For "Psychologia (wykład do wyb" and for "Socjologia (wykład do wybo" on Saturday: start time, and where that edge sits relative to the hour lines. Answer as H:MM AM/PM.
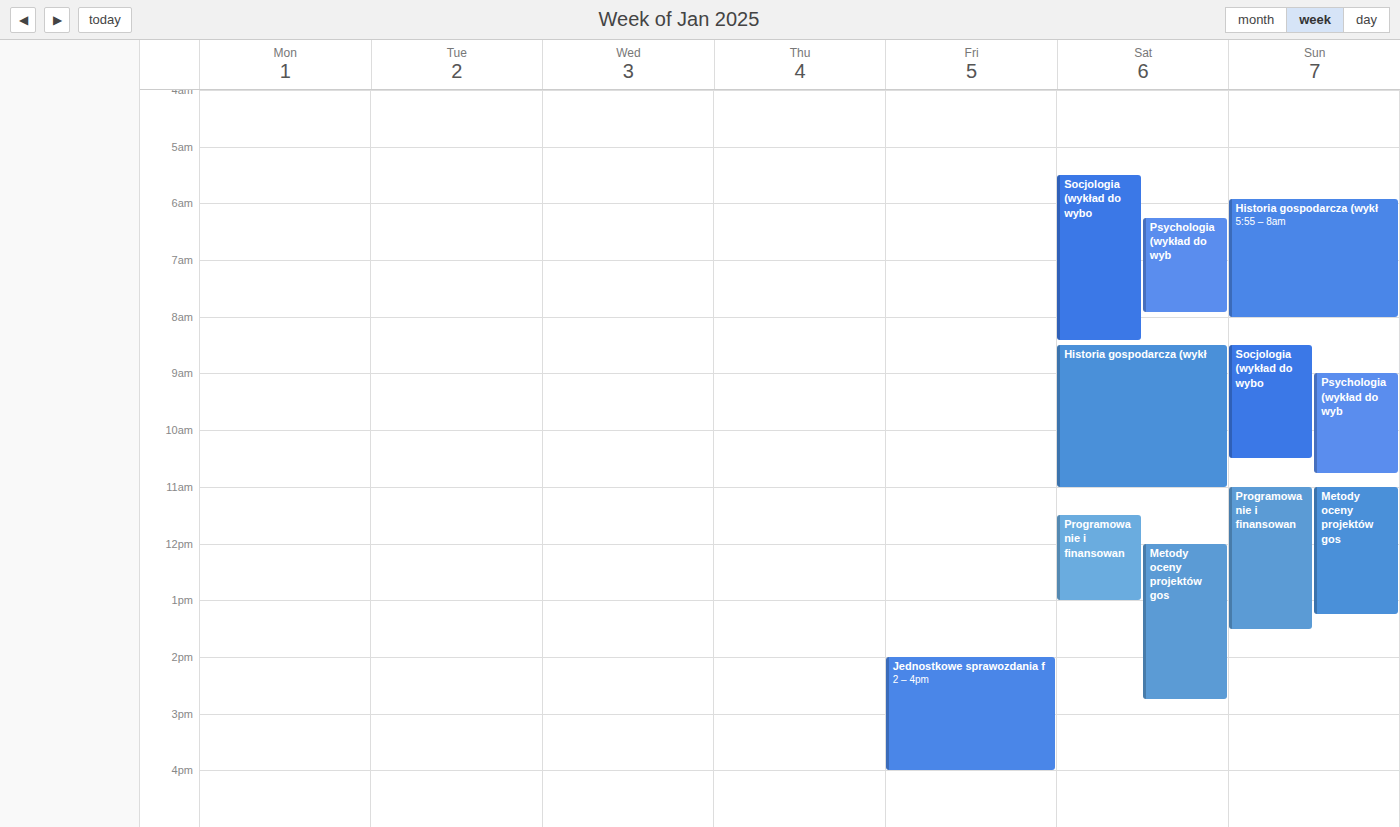
"Psychologia (wykład do wyb": 6:15 AM, neither: a quarter of the way from the 6 AM line to the 7 AM line. "Socjologia (wykład do wybo": 5:30 AM, halfway between the 5 AM and 6 AM lines.